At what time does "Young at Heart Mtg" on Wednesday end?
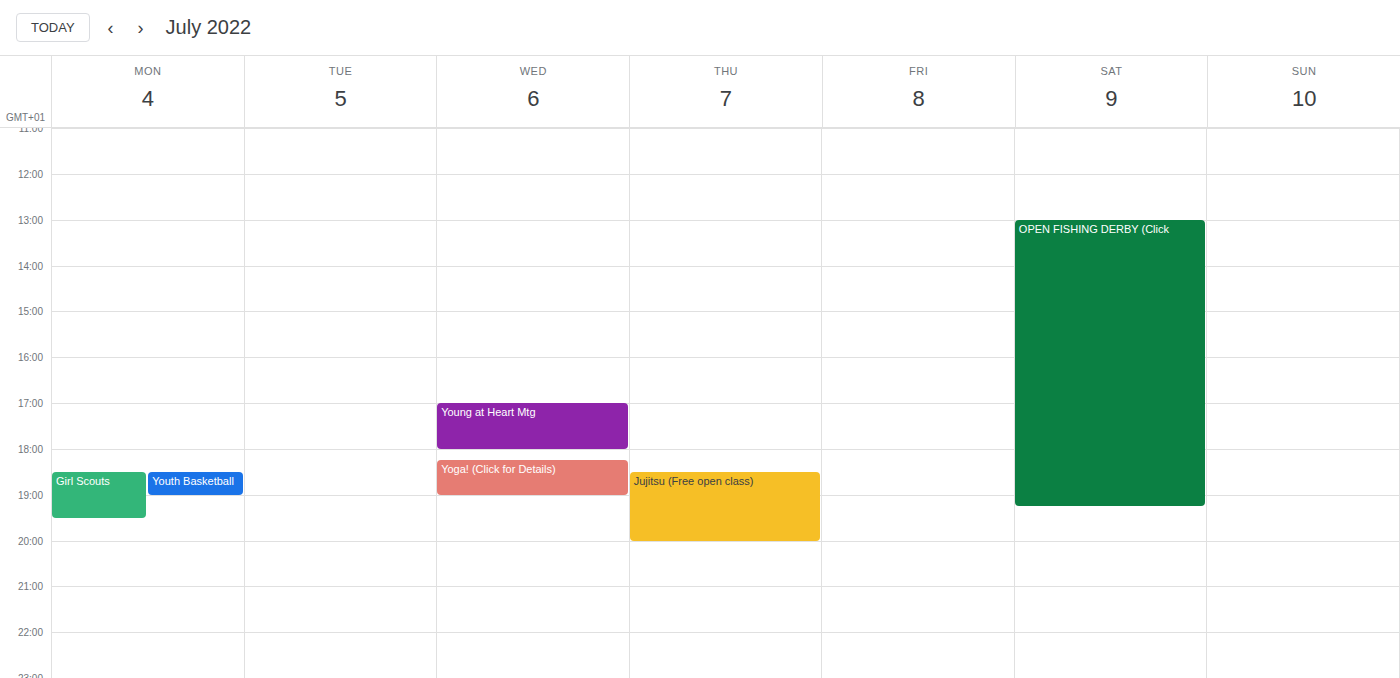
6:00 PM